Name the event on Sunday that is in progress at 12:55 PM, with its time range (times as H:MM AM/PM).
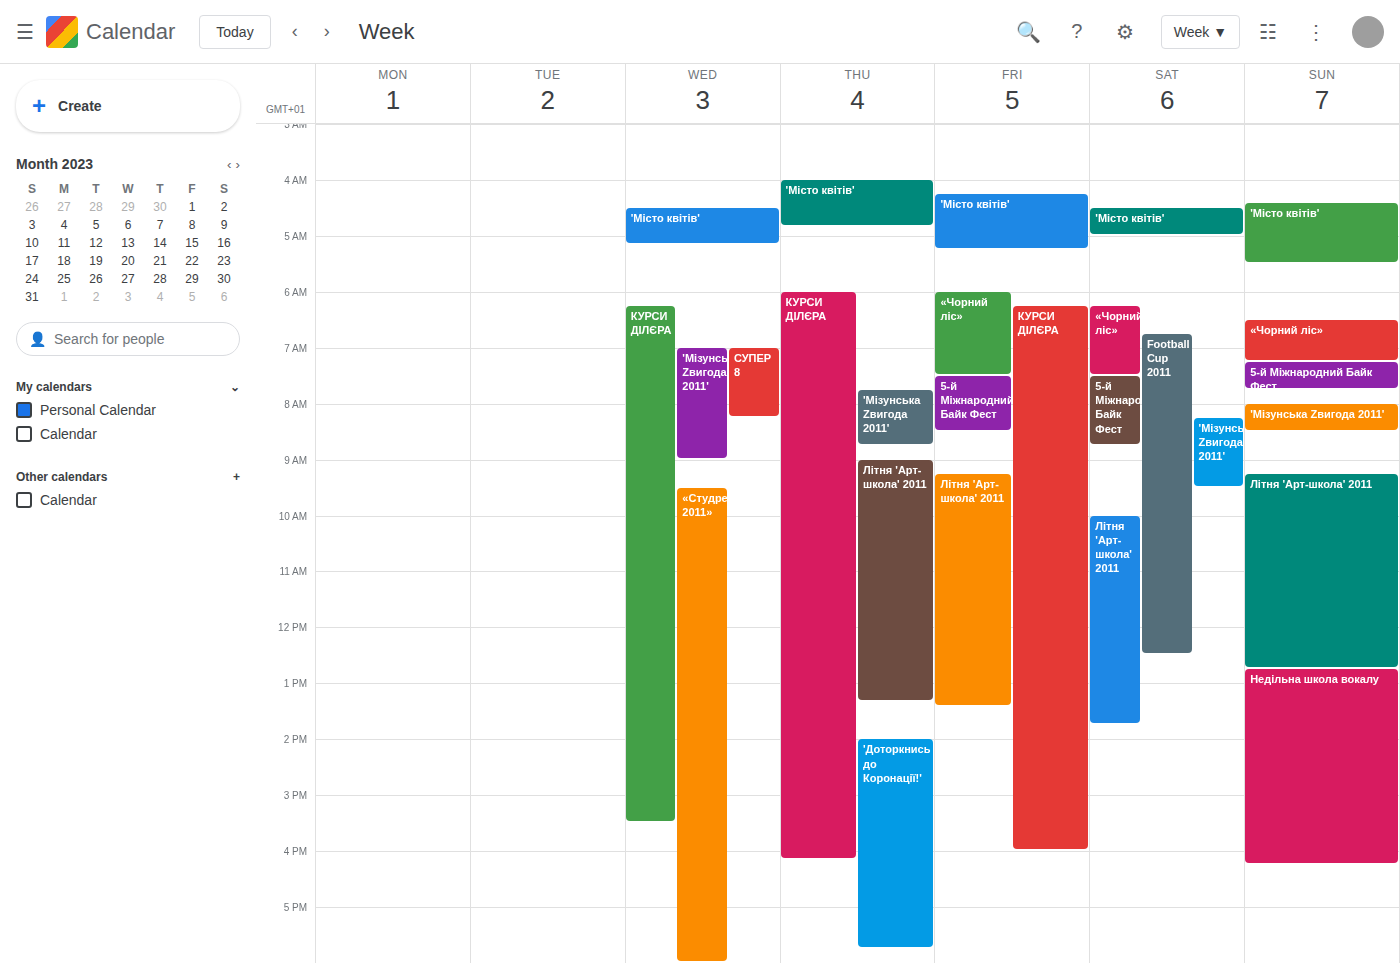
"Недільна школа вокалу", 12:45 PM to 4:15 PM